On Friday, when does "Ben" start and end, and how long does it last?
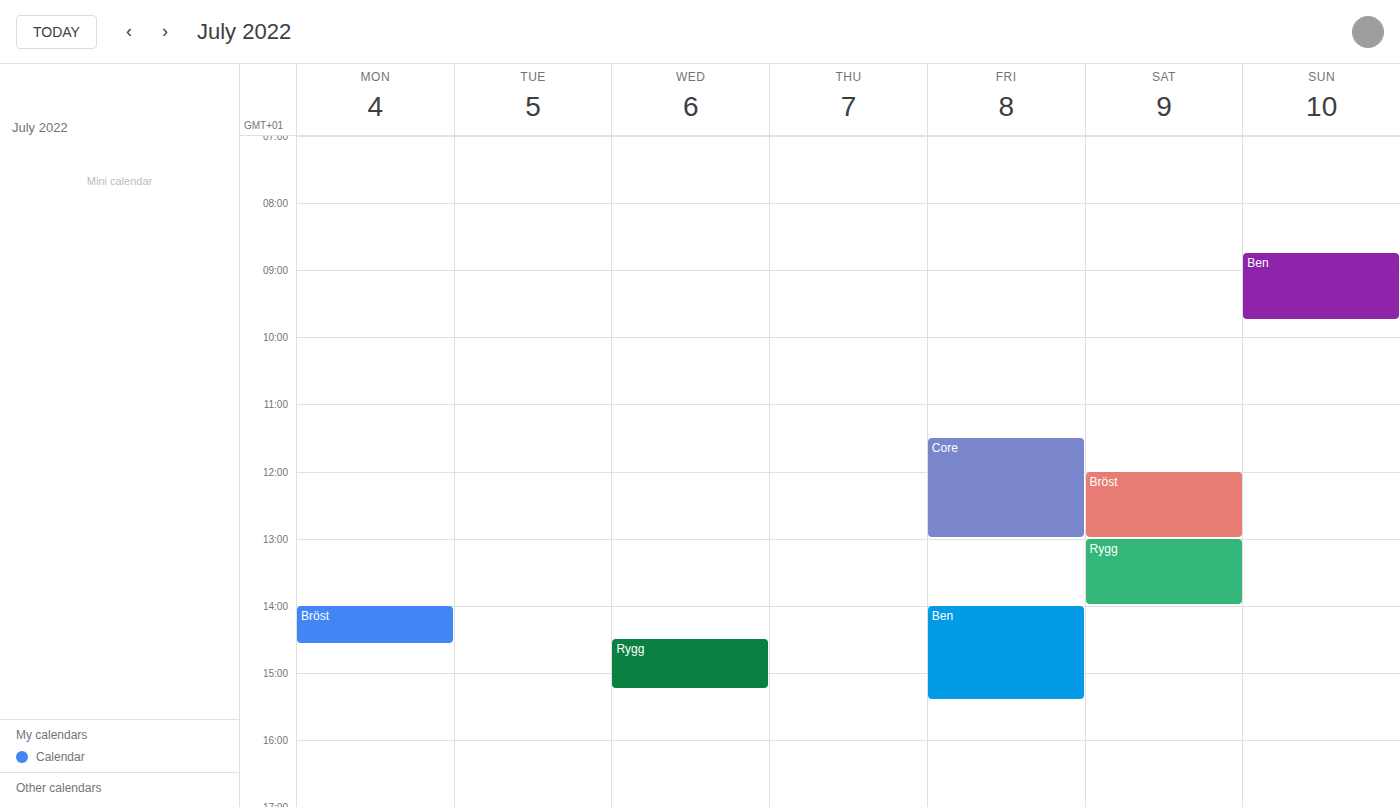
14:00 to 15:25, 1 hour 25 minutes